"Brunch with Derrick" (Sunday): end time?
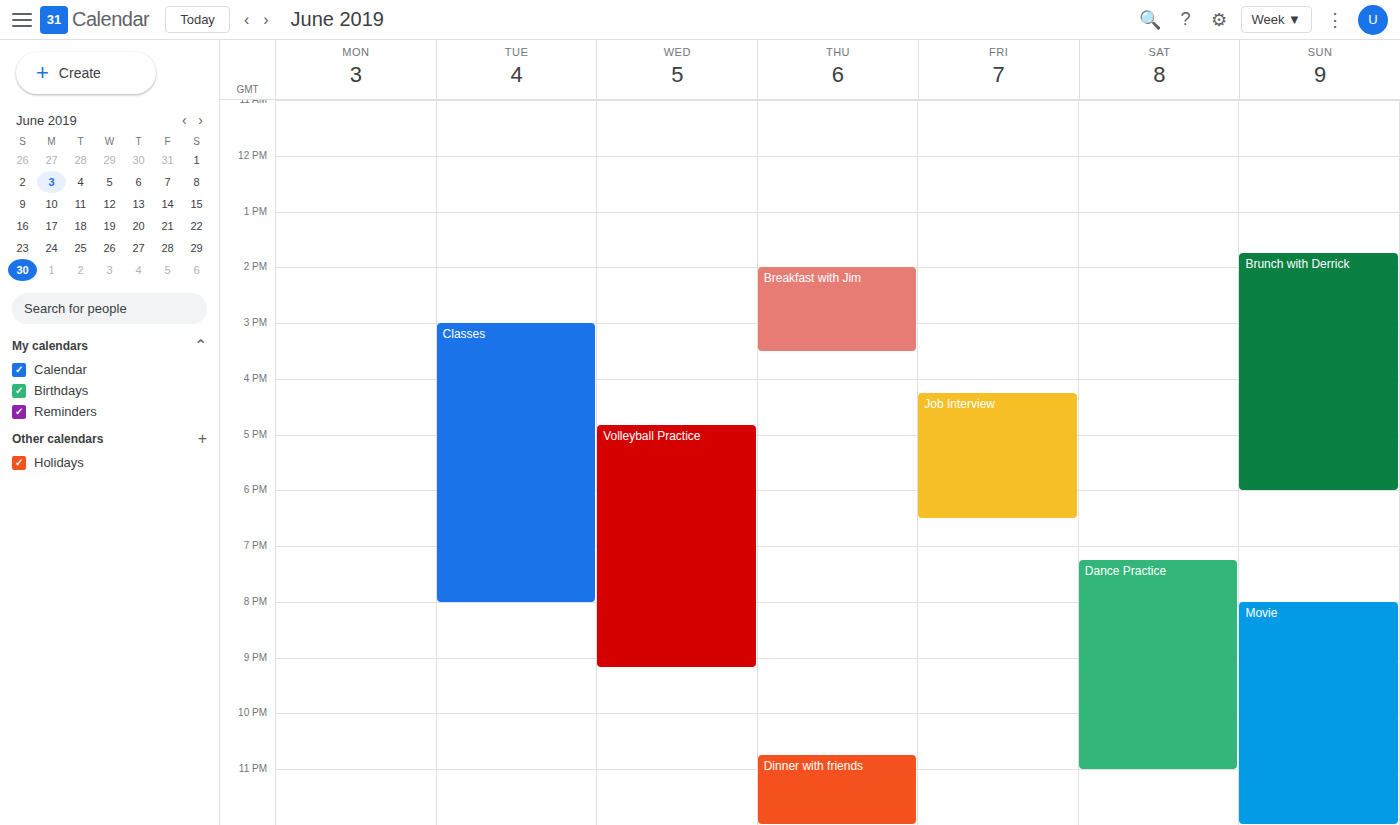
6:00 PM